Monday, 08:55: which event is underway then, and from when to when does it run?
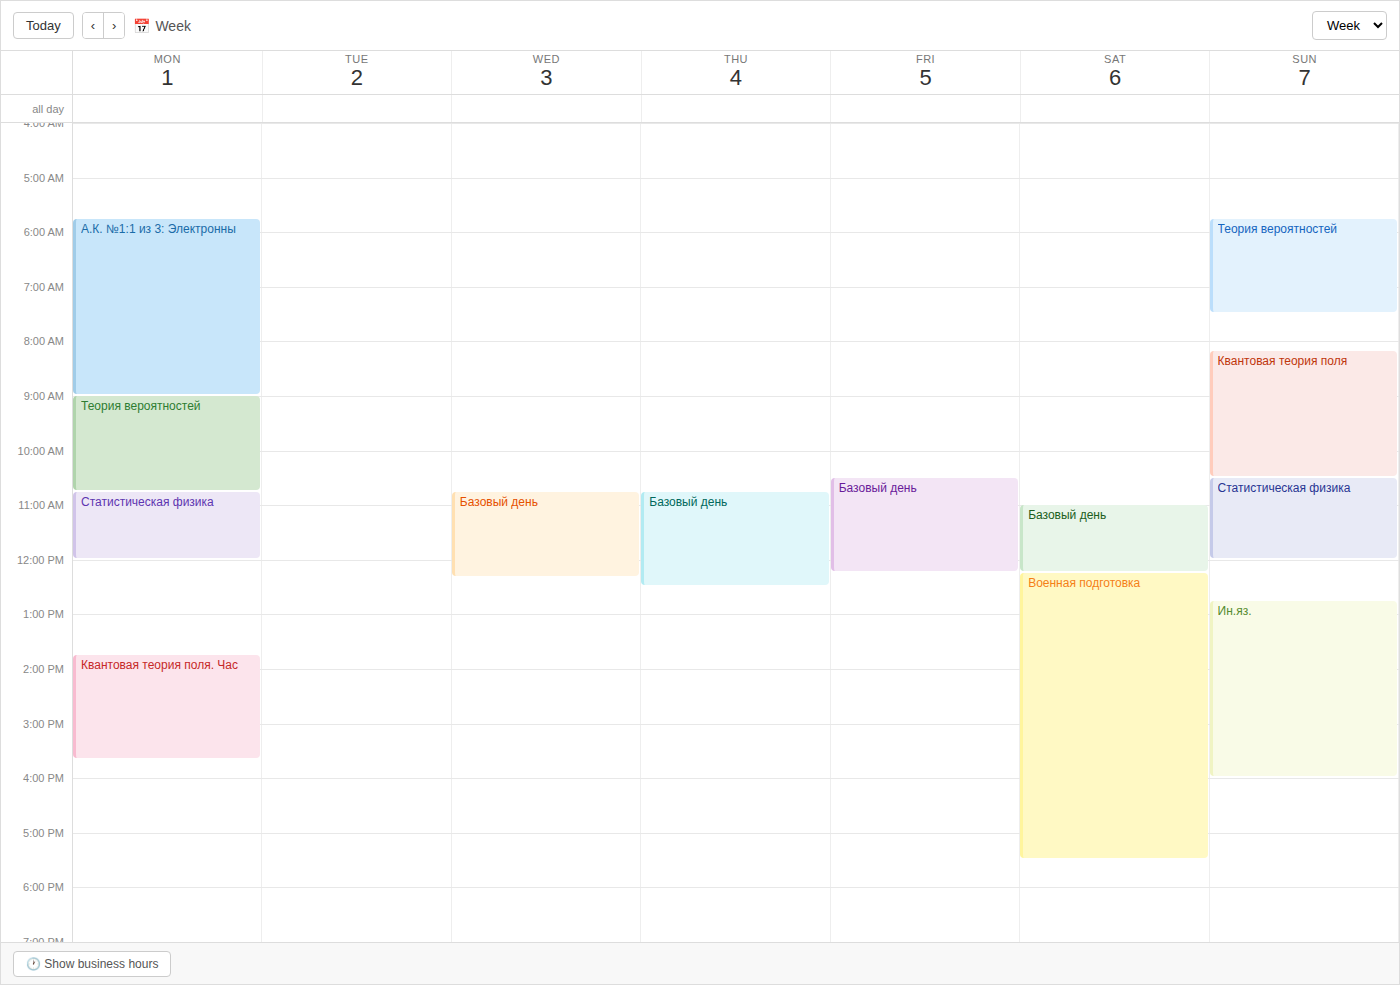
"А.К. №1:1 из 3: Электронны", 05:45 to 09:00